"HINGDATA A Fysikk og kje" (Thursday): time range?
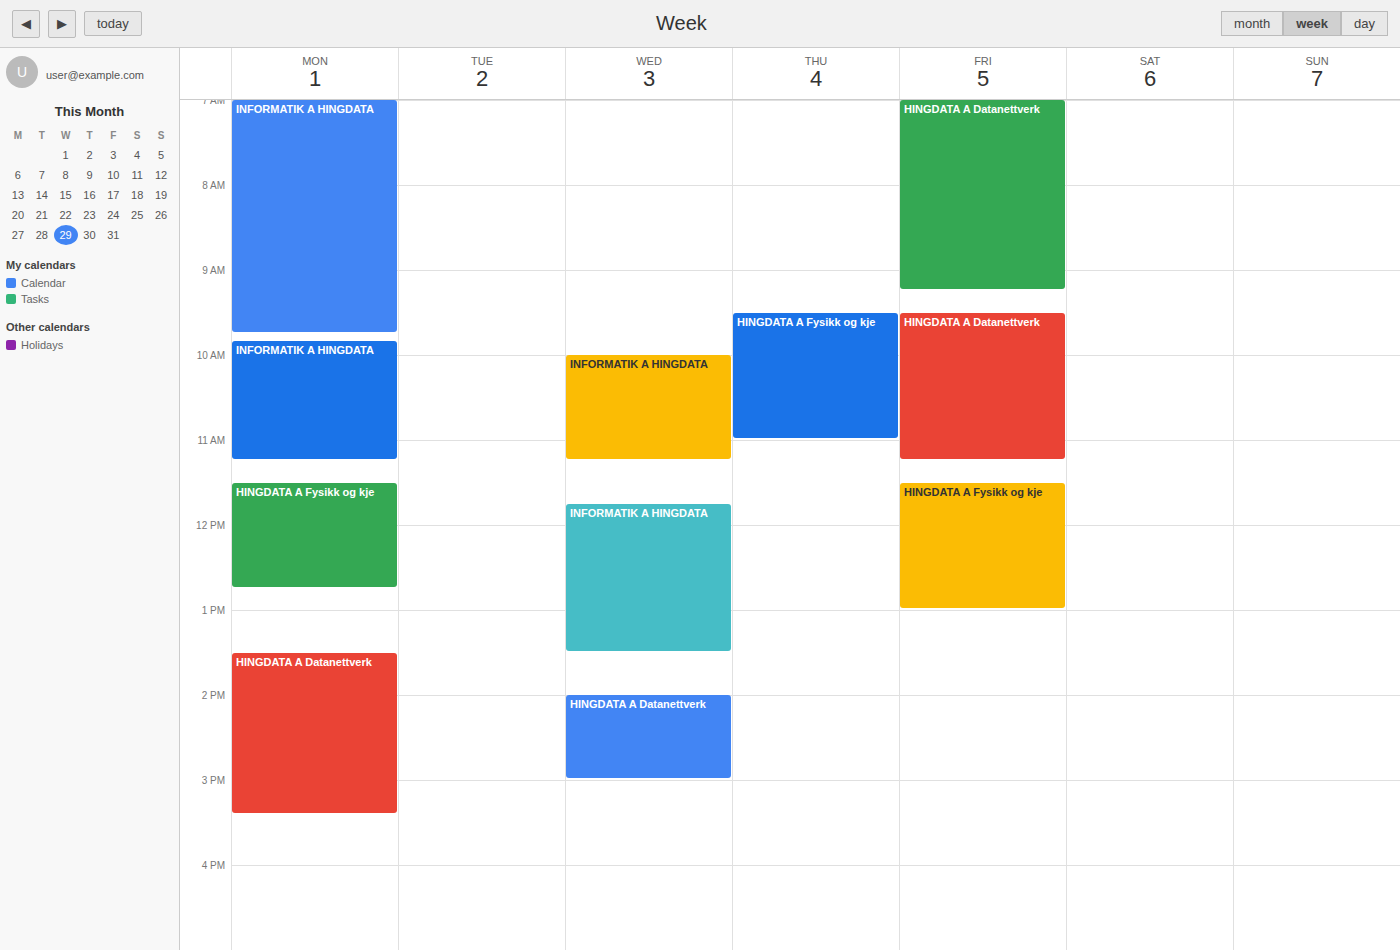
9:30 AM to 11:00 AM